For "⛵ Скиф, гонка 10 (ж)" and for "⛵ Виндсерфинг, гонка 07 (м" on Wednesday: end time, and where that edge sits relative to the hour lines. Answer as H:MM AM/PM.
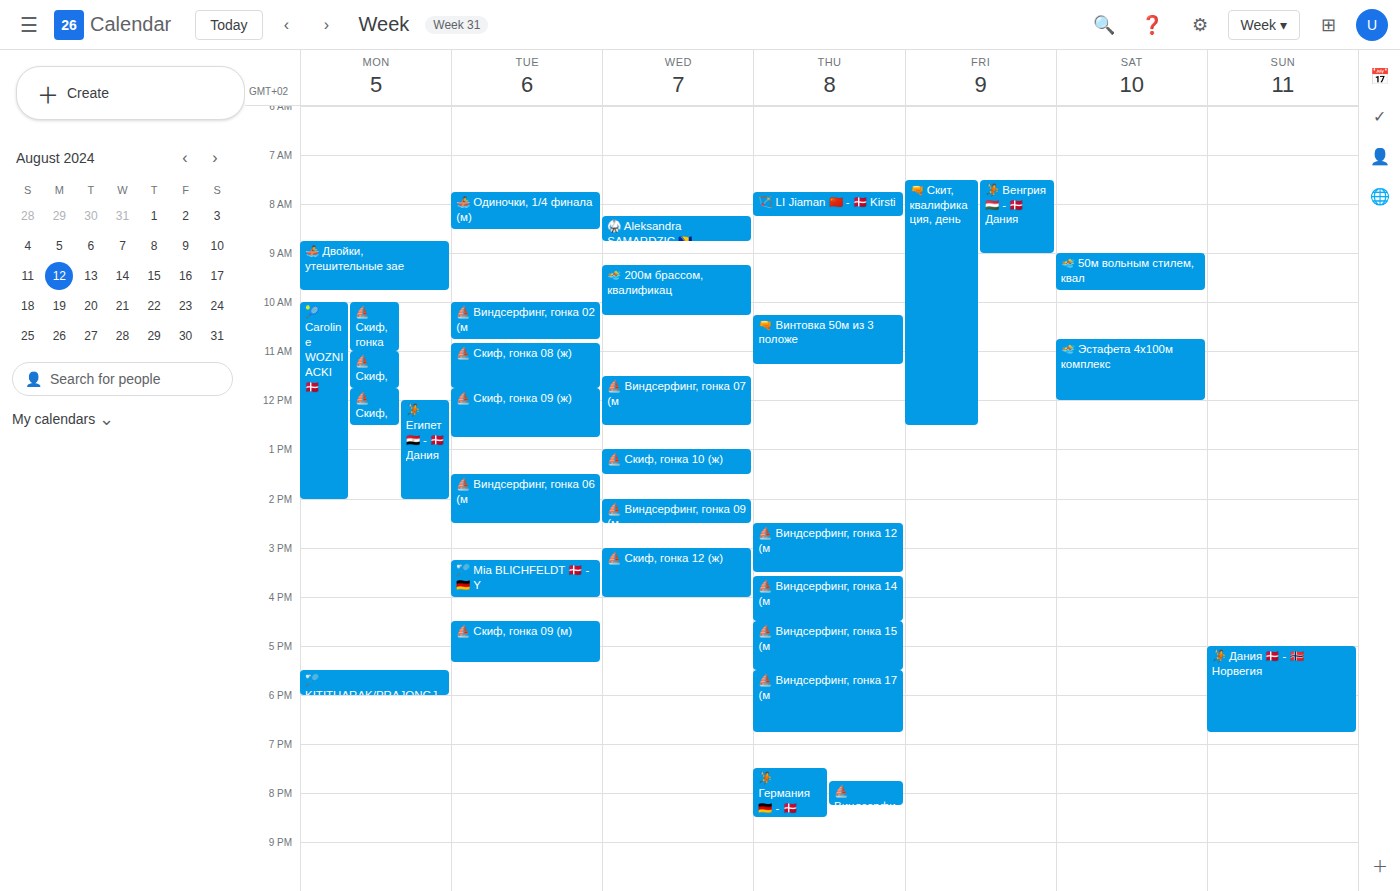
"⛵ Скиф, гонка 10 (ж)": 1:30 PM, halfway between the 1 PM and 2 PM lines. "⛵ Виндсерфинг, гонка 07 (м": 12:30 PM, halfway between the 12 PM and 1 PM lines.